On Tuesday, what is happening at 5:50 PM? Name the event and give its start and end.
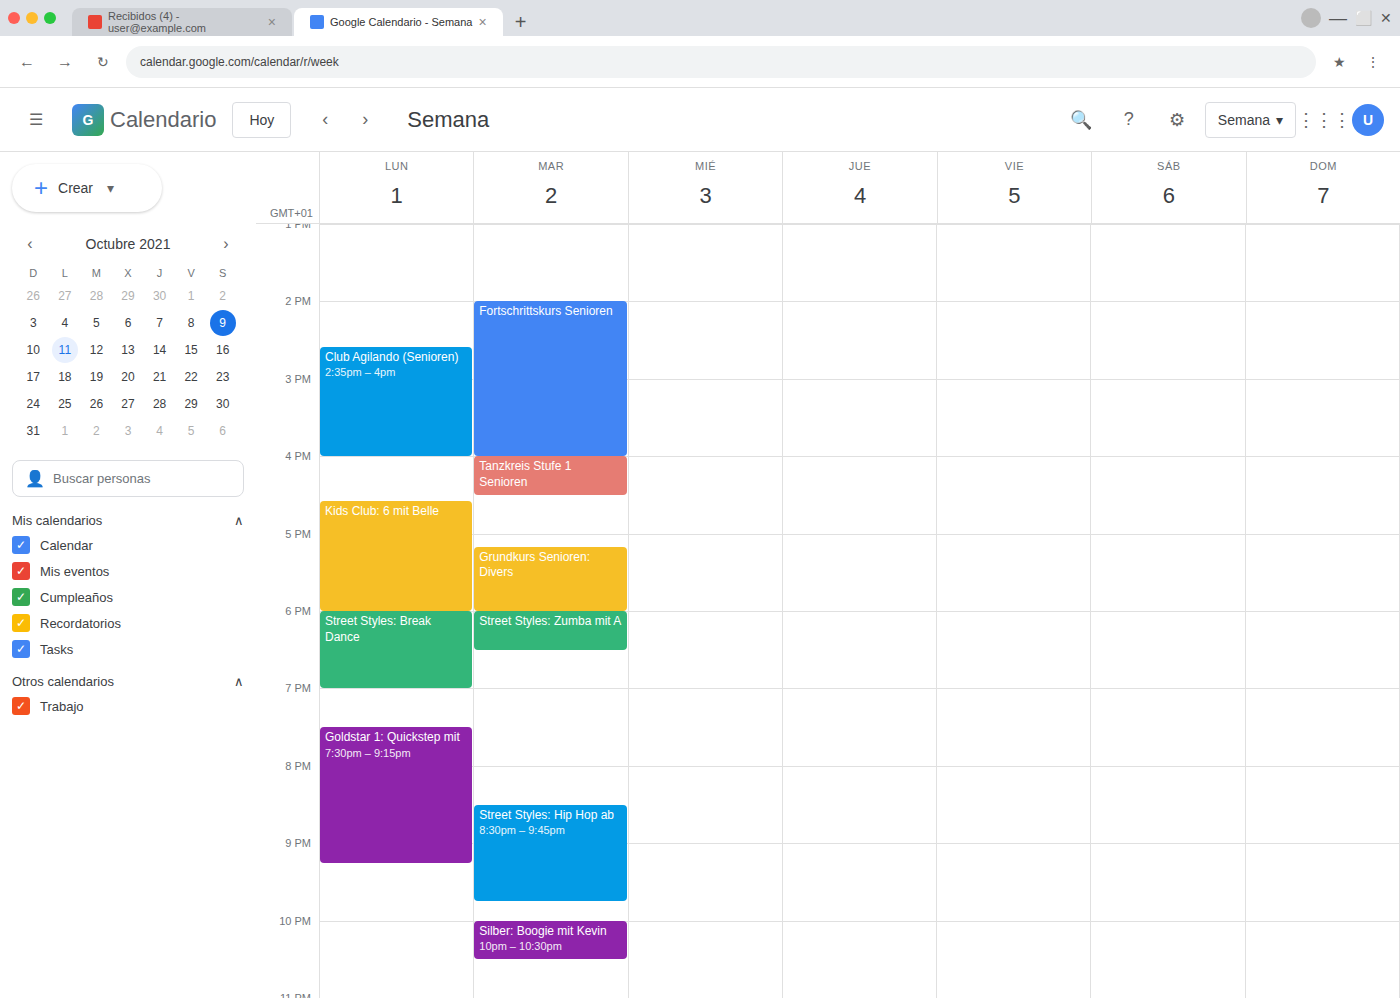
"Grundkurs Senioren: Divers", 5:10 PM to 6:00 PM